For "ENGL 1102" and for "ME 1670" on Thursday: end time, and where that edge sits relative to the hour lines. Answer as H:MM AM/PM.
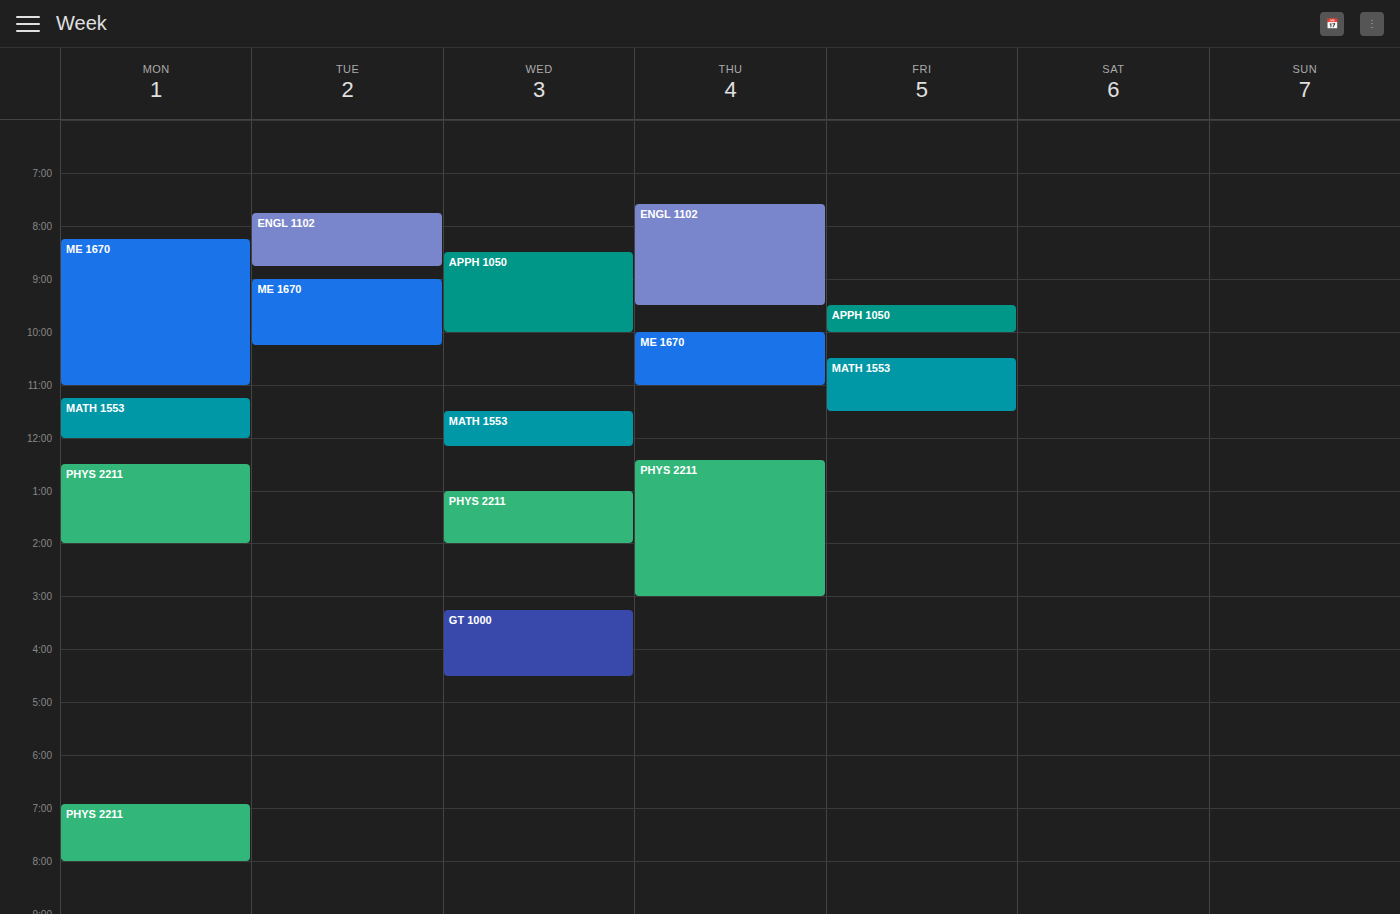
"ENGL 1102": 9:30 AM, halfway between the 9 AM and 10 AM lines. "ME 1670": 11:00 AM, exactly on the 11 AM line.